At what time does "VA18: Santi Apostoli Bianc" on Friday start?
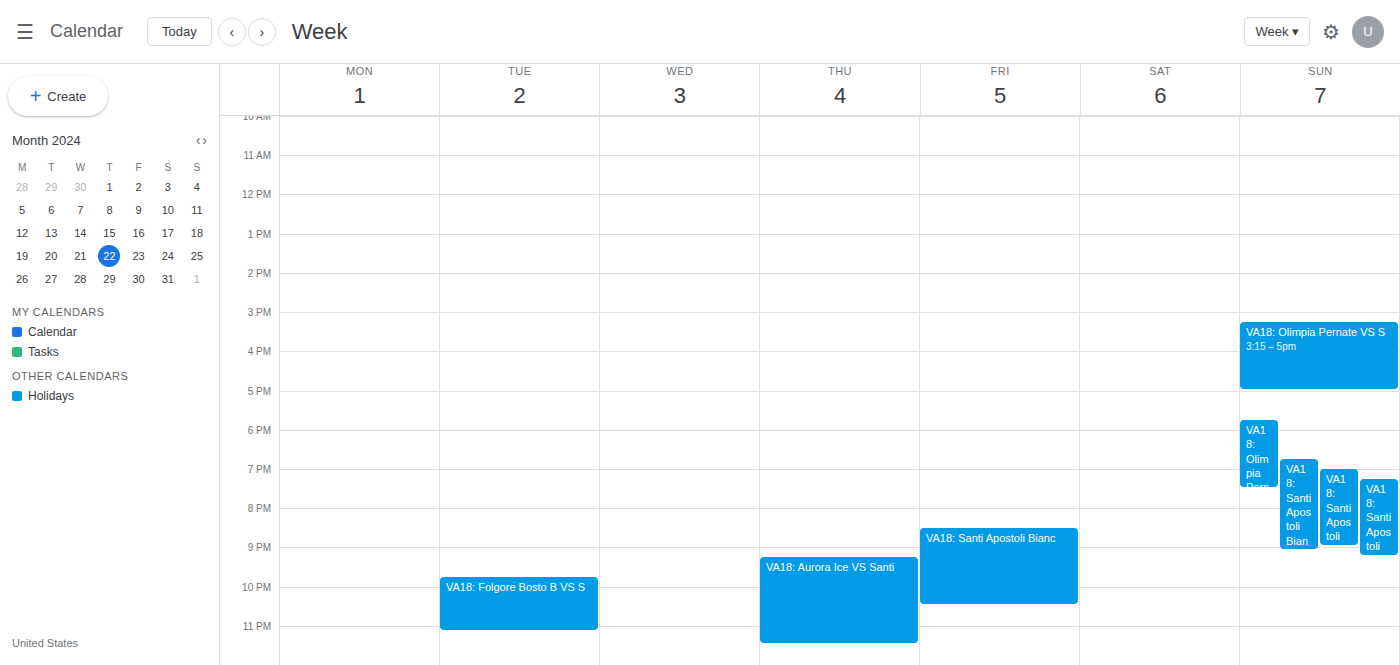
8:30 PM